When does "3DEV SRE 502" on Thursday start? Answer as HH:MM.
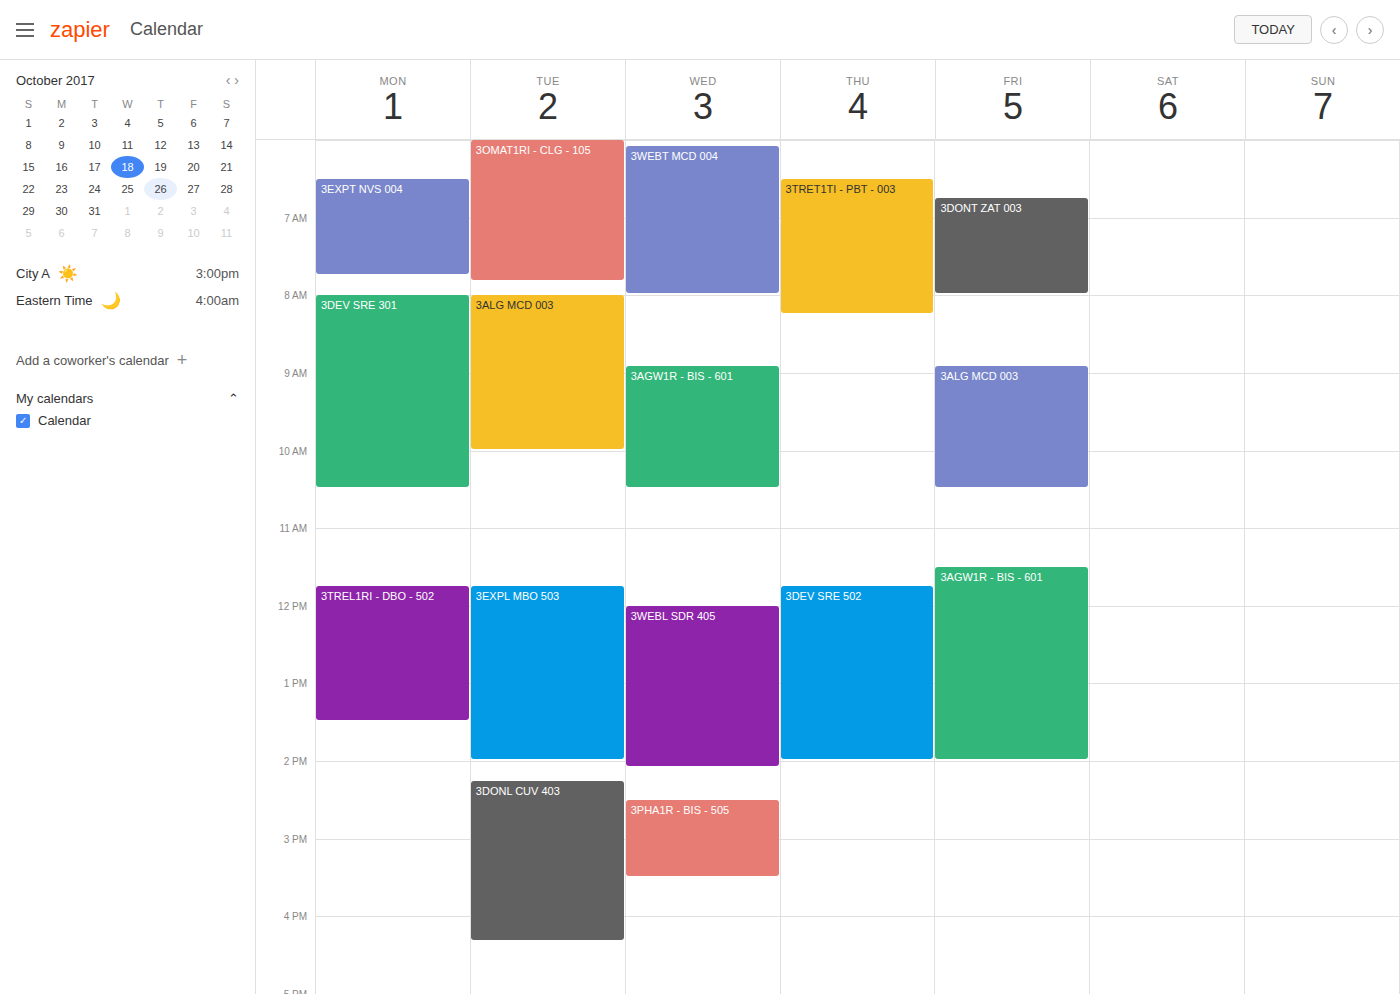
11:45